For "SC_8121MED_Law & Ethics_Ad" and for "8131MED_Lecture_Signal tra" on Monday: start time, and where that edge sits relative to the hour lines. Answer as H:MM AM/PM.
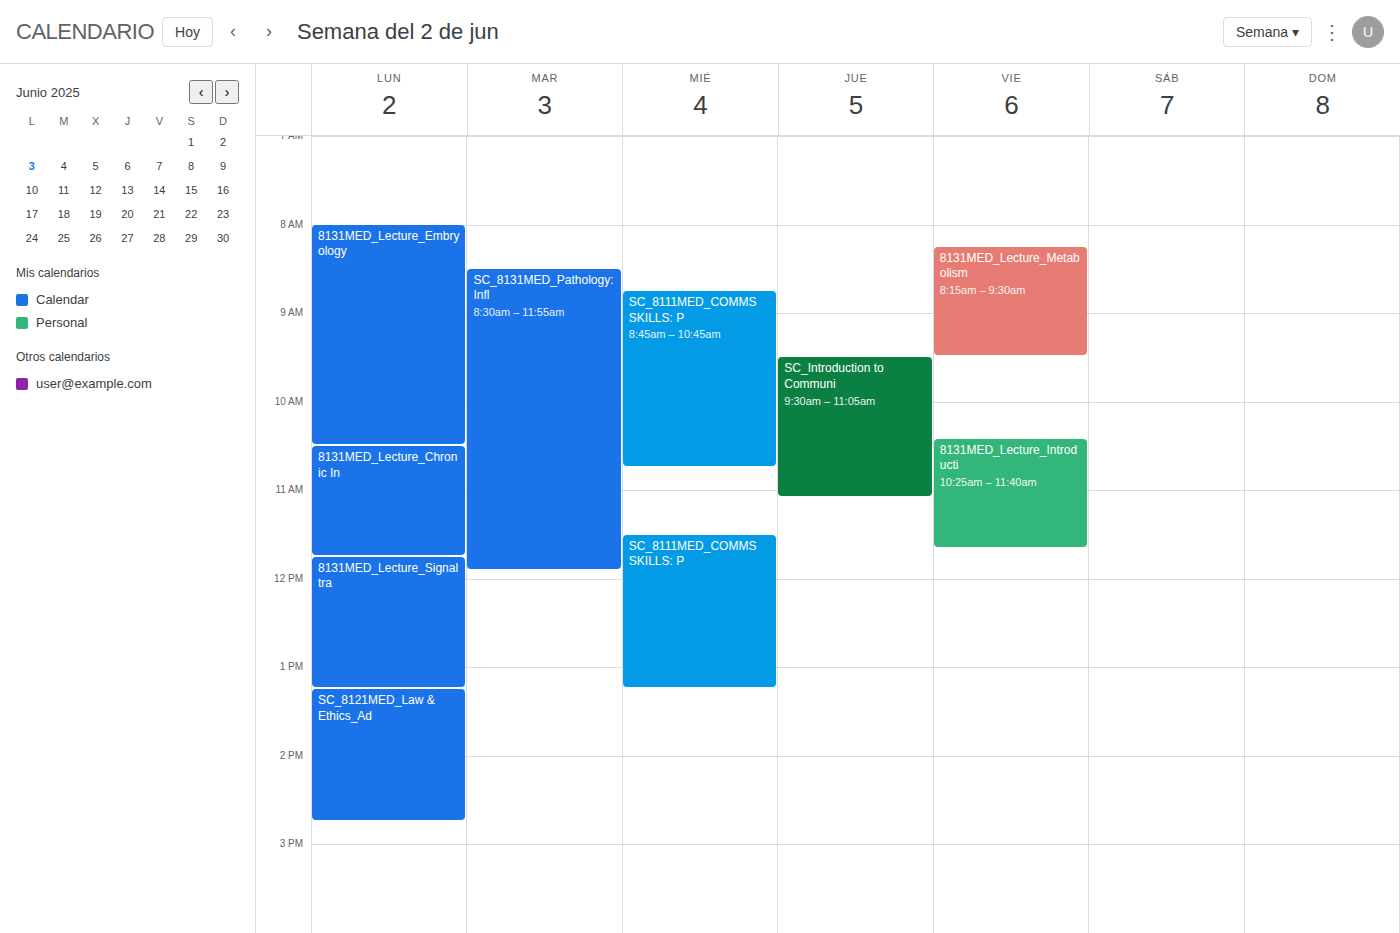
"SC_8121MED_Law & Ethics_Ad": 1:15 PM, neither: a quarter of the way from the 1 PM line to the 2 PM line. "8131MED_Lecture_Signal tra": 11:45 AM, neither: three quarters of the way from the 11 AM line to the 12 PM line.